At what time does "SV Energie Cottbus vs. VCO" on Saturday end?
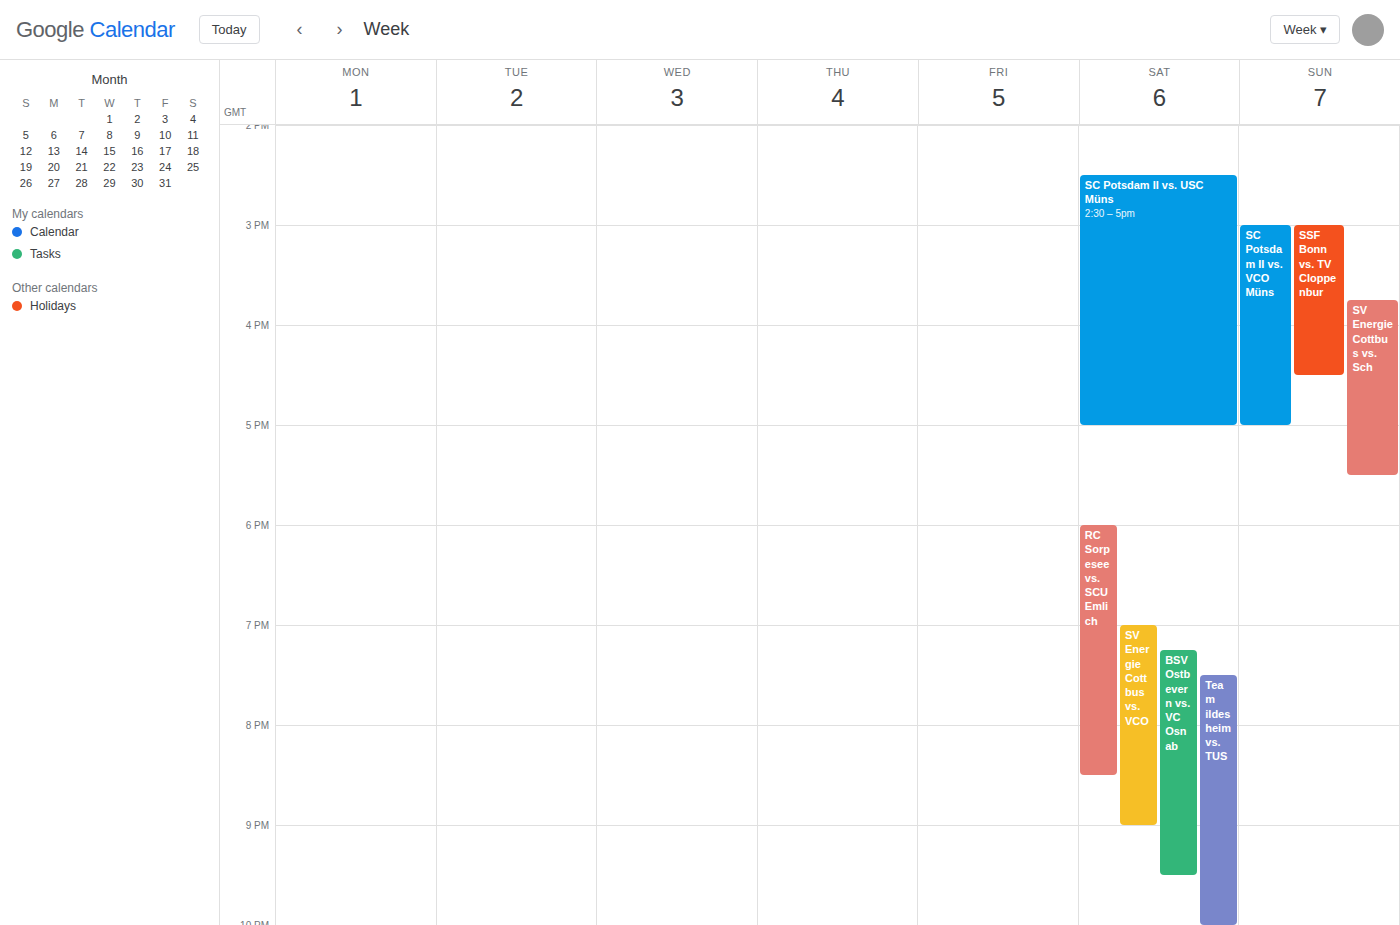
9:00 PM